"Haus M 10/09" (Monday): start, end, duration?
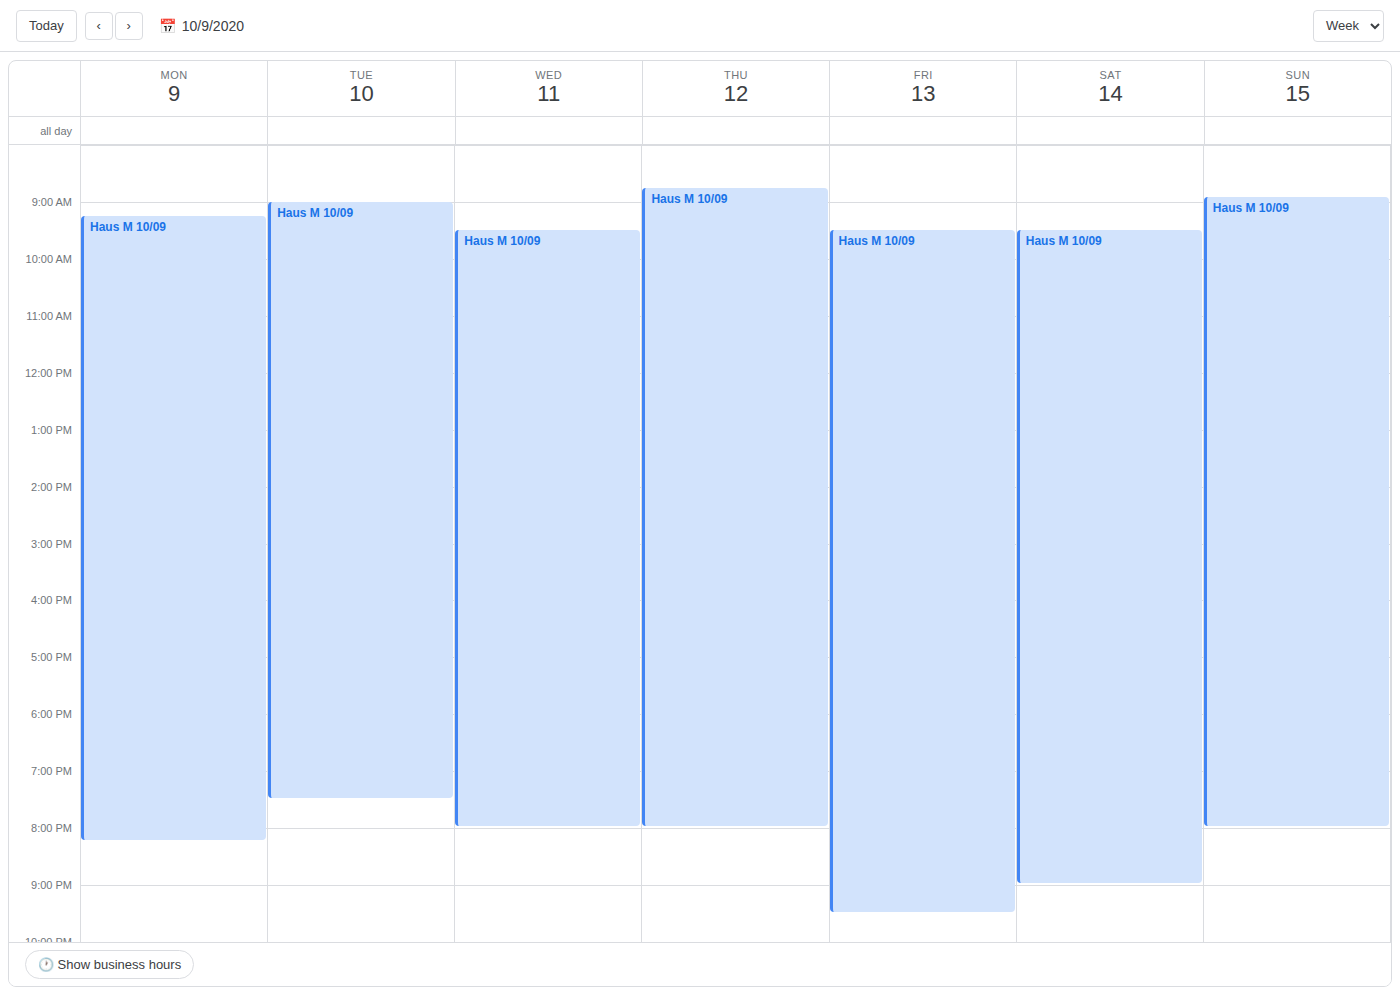
09:15 to 20:15, 11 hours